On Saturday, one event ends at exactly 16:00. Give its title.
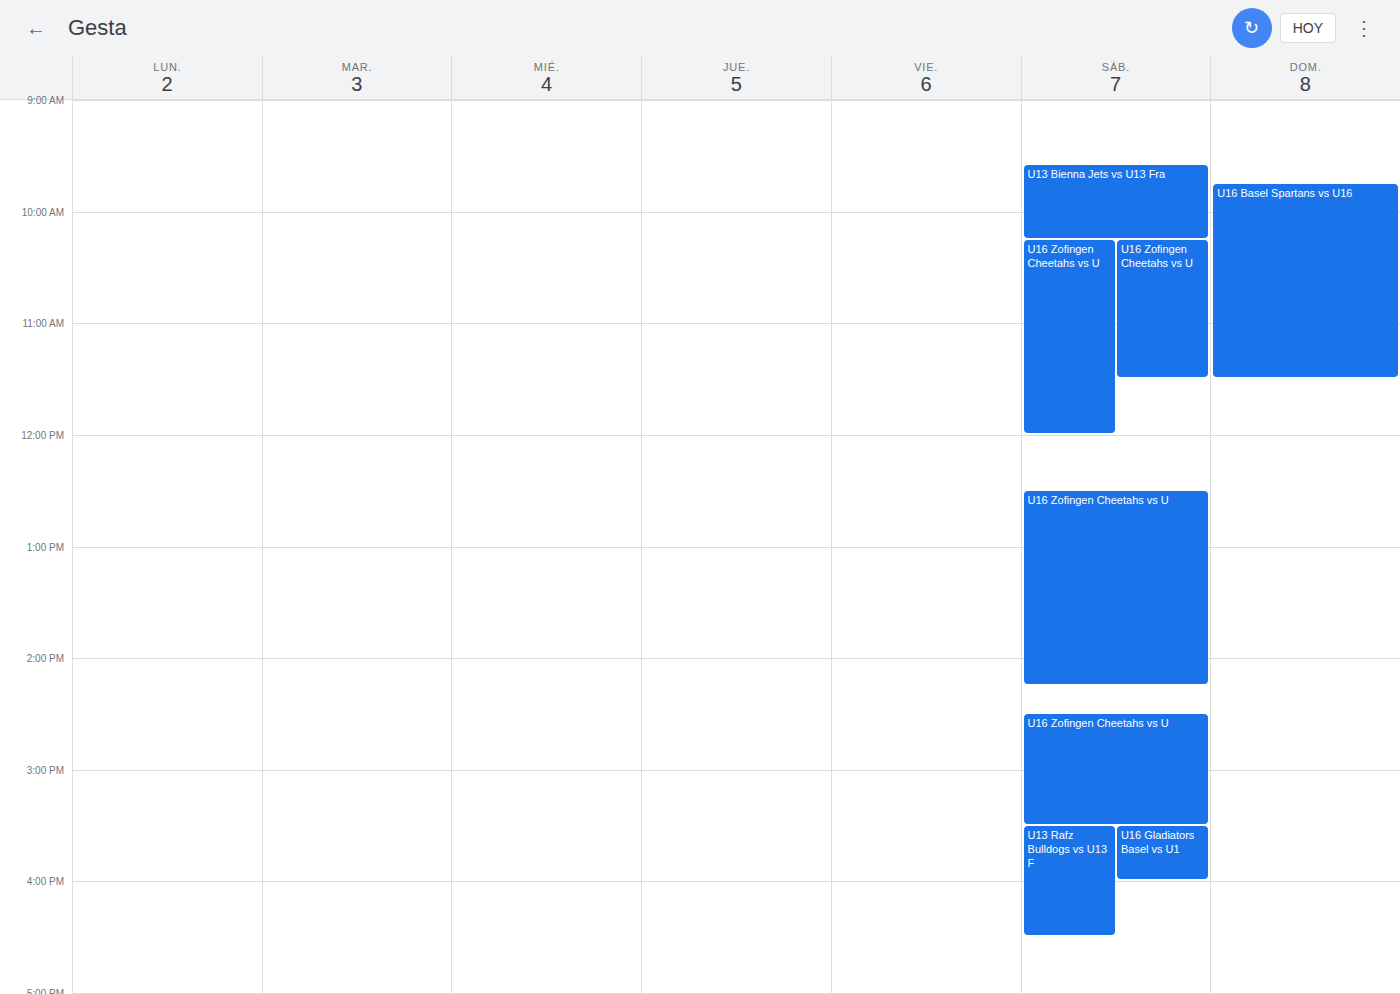
"U16 Gladiators Basel vs U1"